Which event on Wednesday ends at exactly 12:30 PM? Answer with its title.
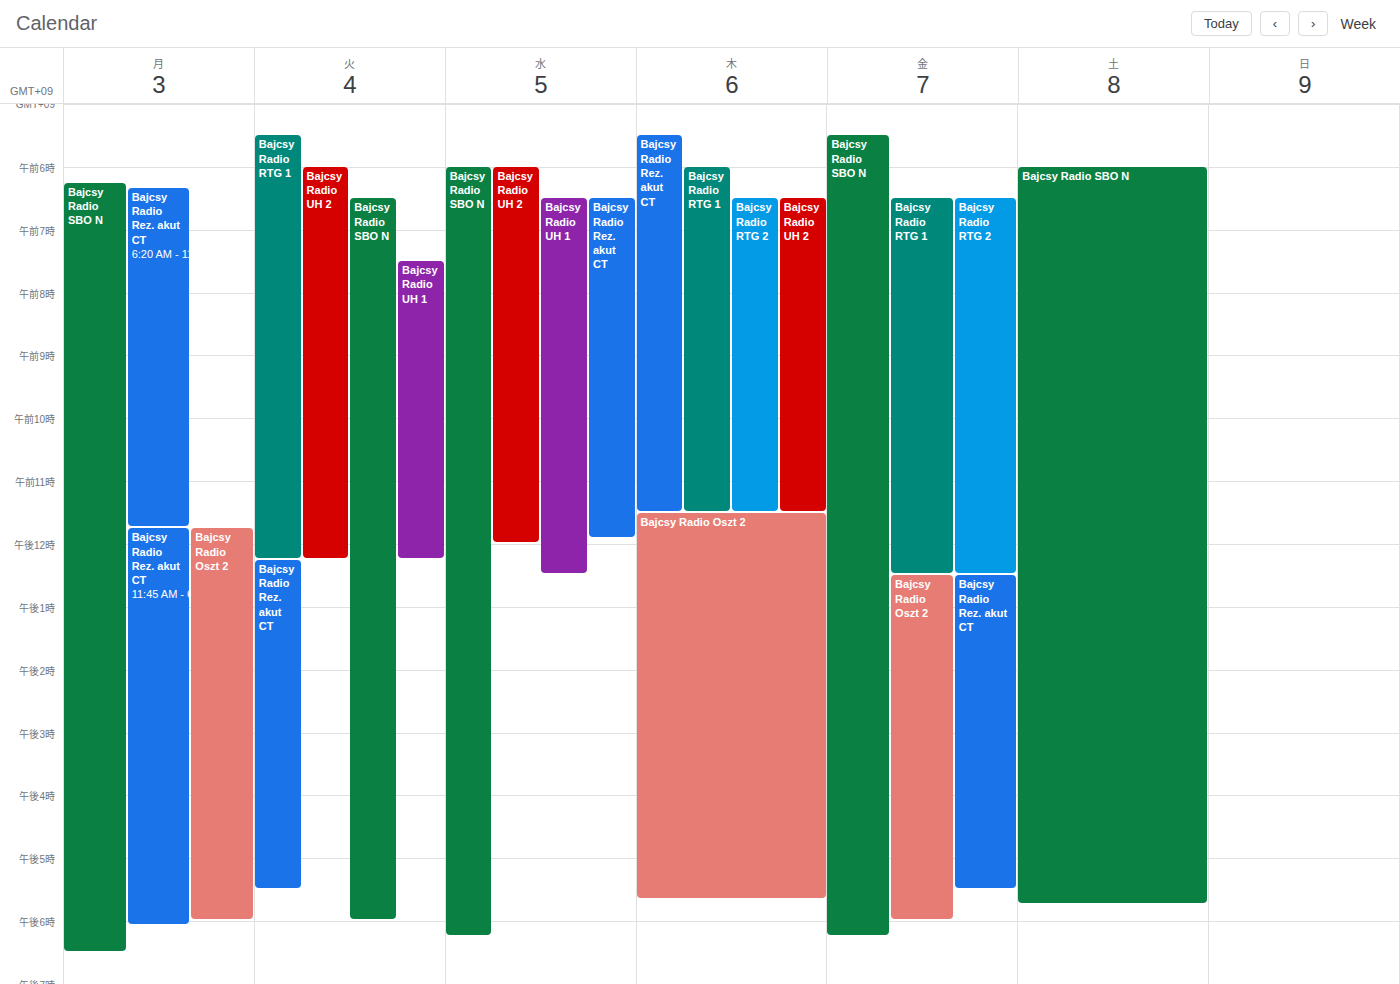
"Bajcsy Radio UH 1"